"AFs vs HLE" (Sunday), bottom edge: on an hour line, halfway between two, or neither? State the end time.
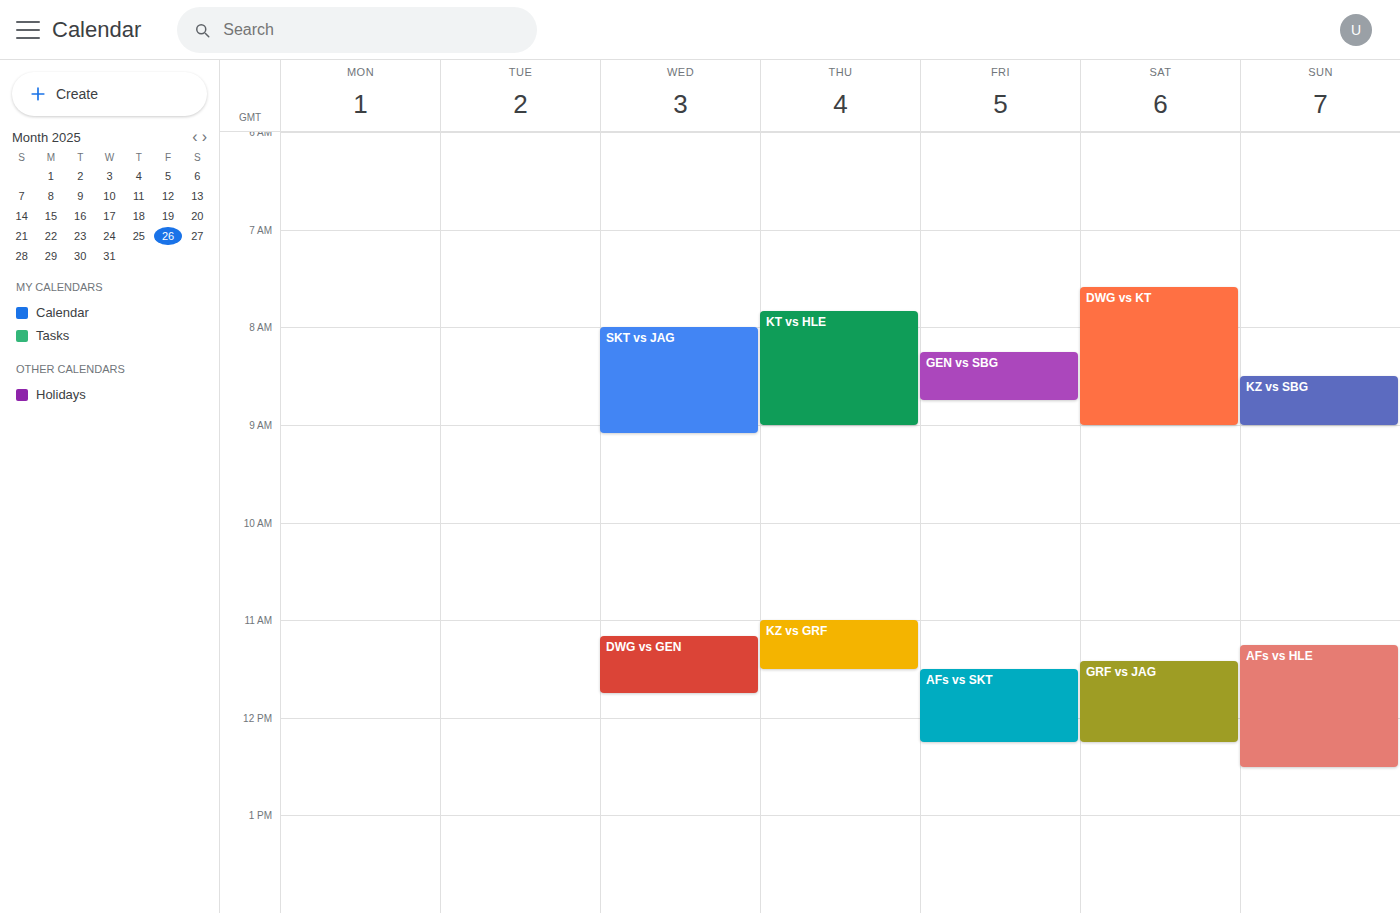
12:30 PM -- halfway between the 12 PM and 1 PM lines.